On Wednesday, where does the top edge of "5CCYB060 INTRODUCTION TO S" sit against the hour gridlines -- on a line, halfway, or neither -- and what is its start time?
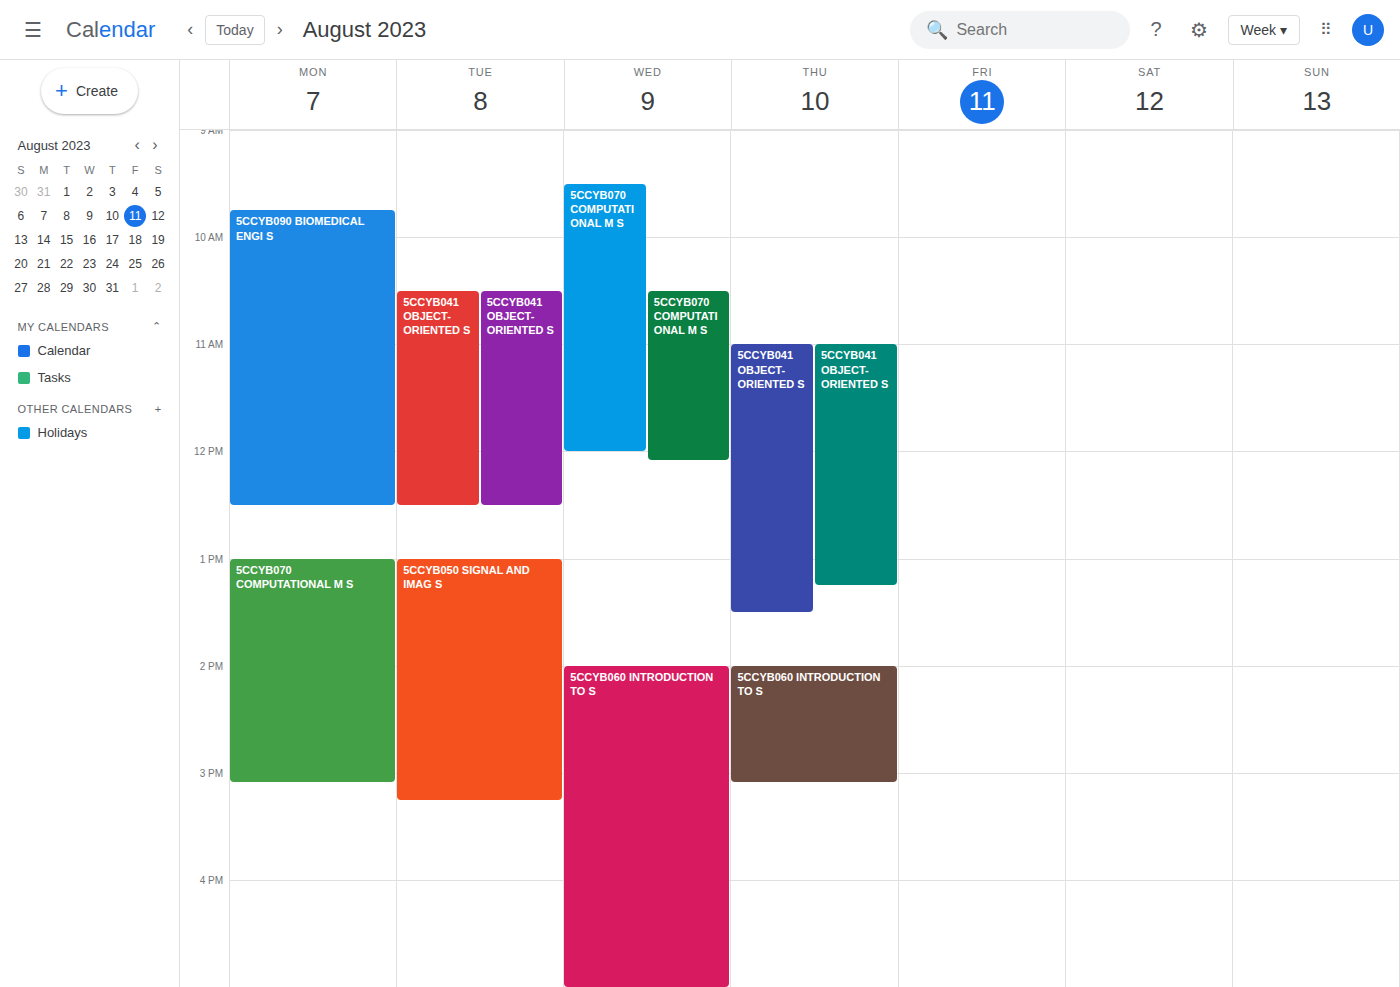
14:00 -- exactly on the 14:00 line.